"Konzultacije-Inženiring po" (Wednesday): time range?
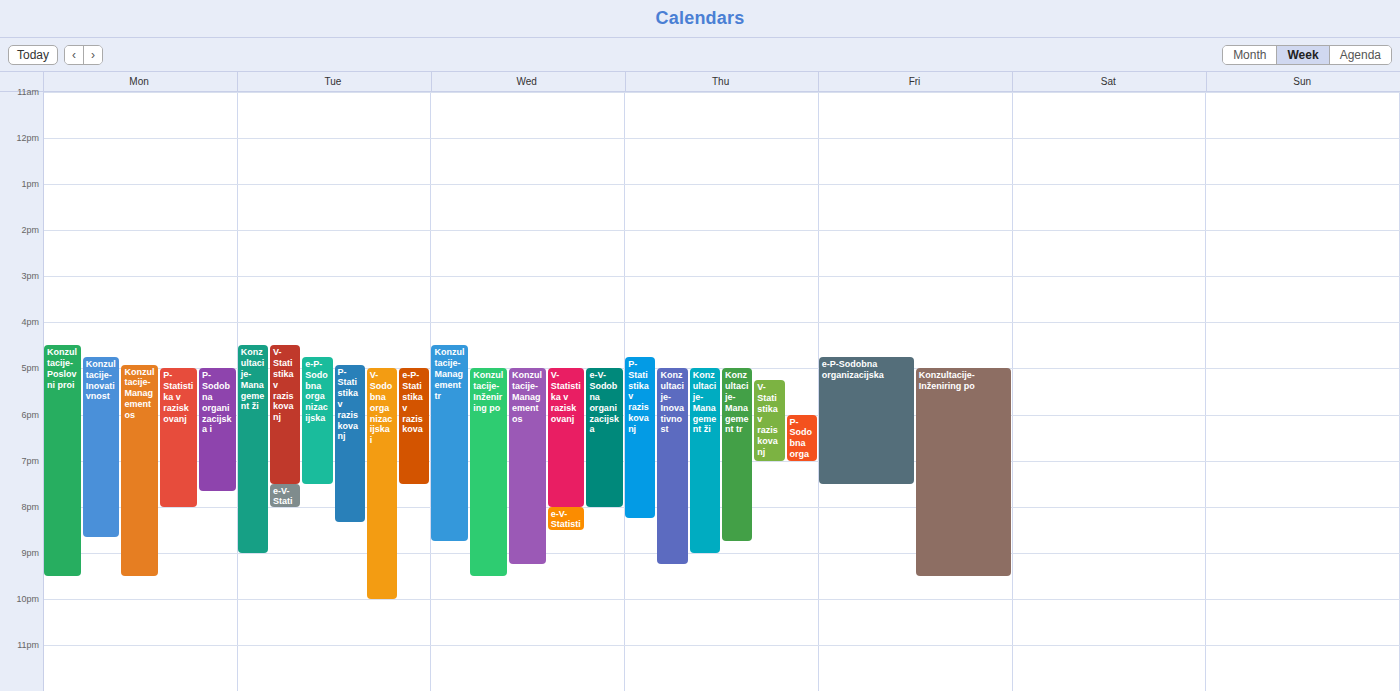
5:00 PM to 9:30 PM